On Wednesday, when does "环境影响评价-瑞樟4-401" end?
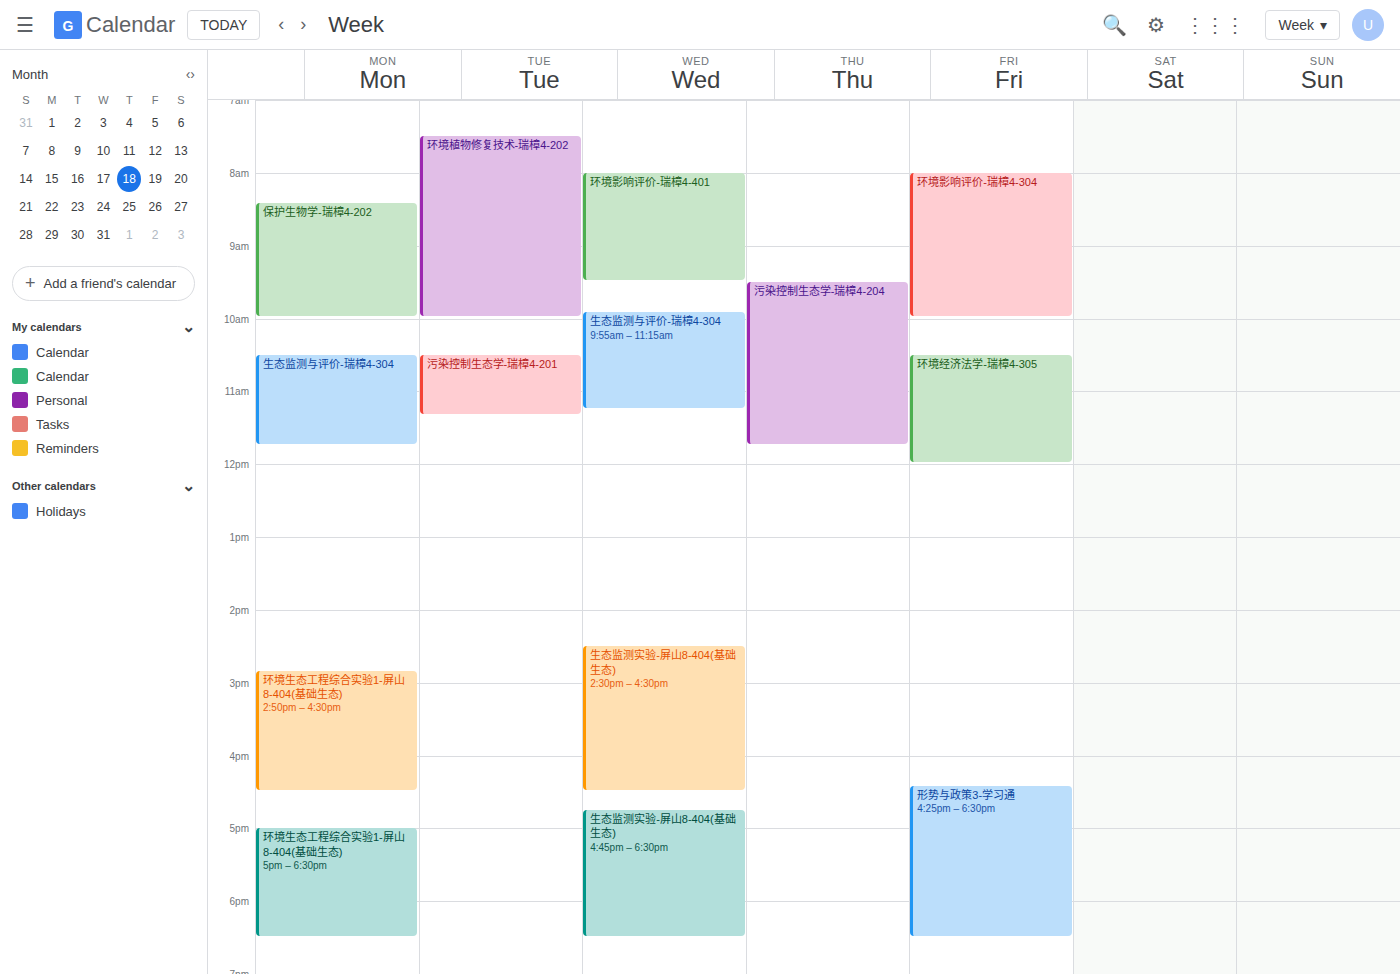
9:30 AM